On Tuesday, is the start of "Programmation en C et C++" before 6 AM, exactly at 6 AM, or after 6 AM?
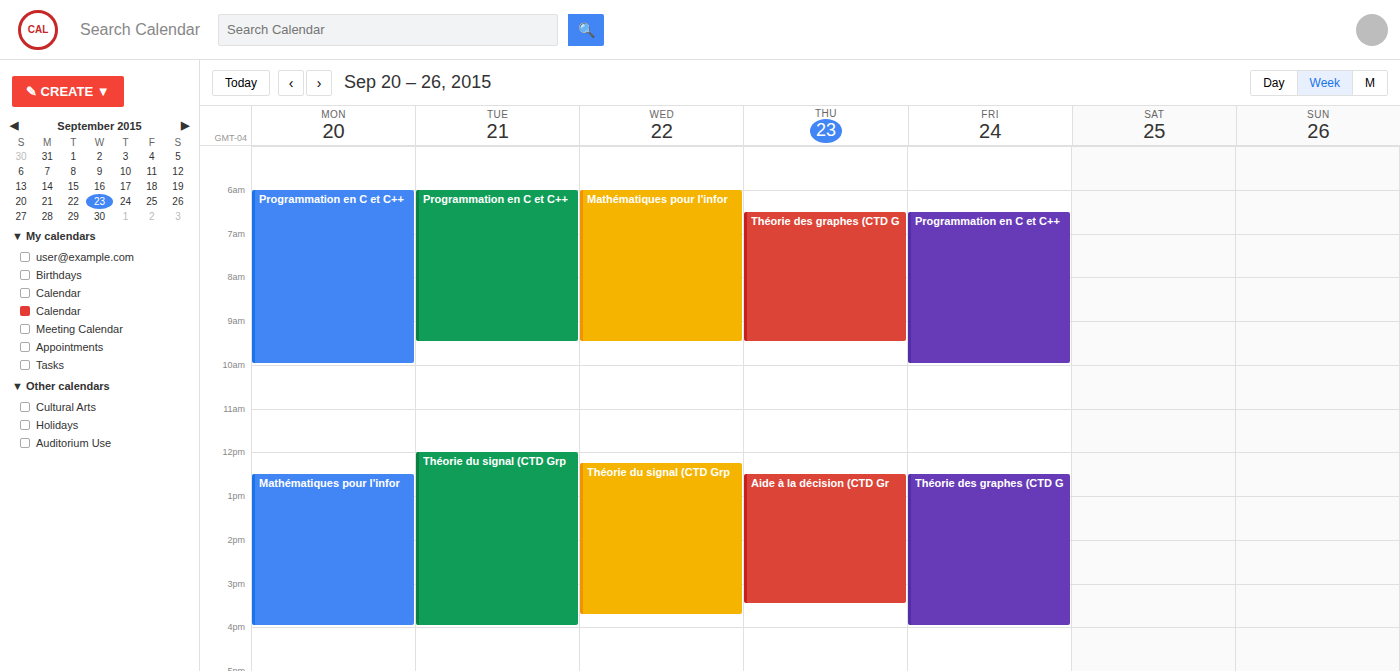
6:00 AM -- exactly at 6 AM, on the 6 AM line.